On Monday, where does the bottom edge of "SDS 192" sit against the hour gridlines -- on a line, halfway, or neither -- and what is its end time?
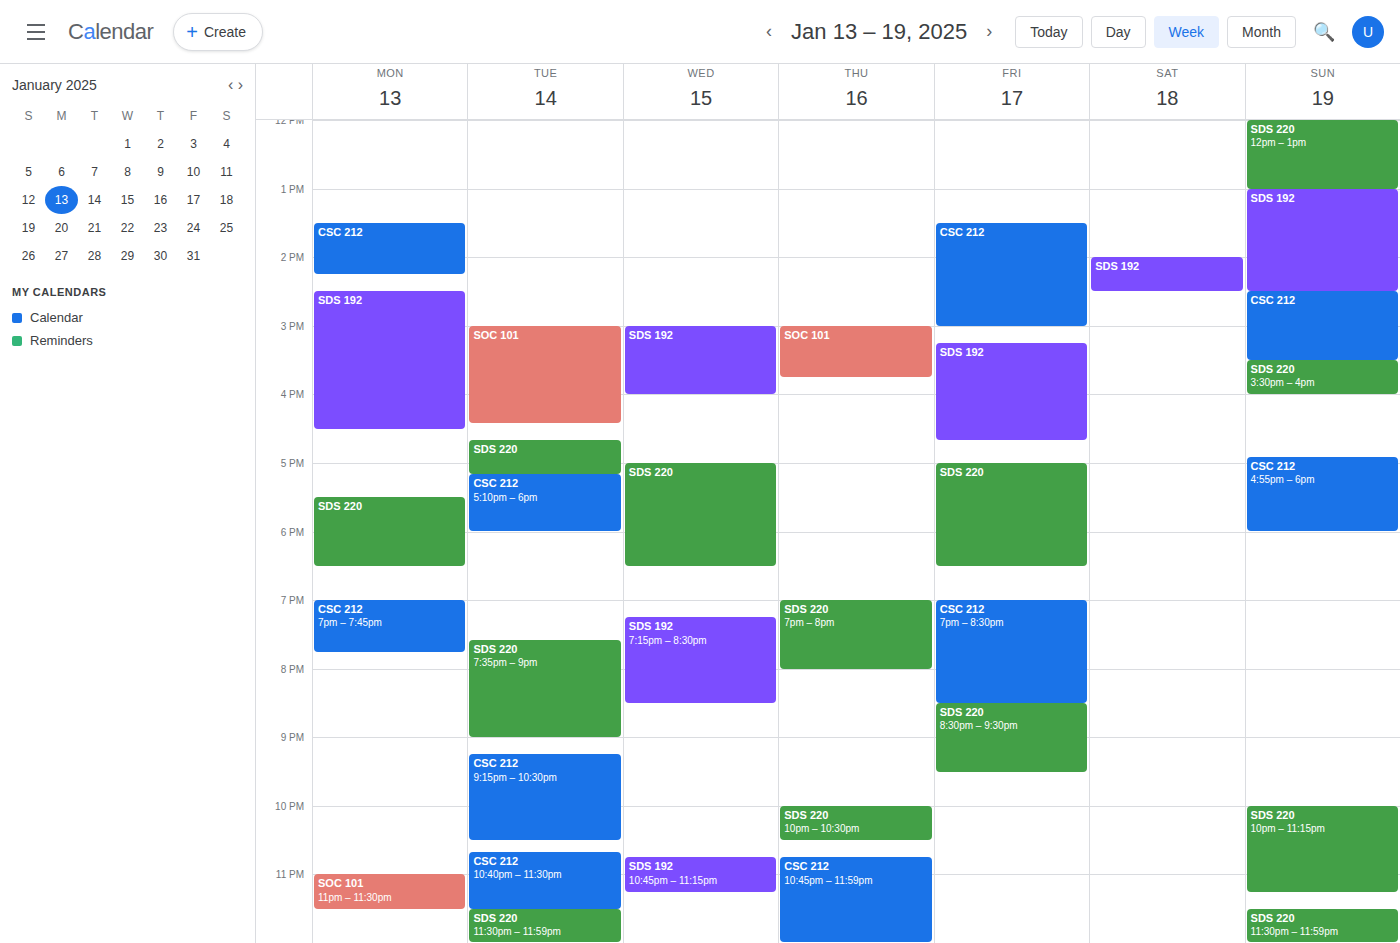
4:30 PM -- halfway between the 4 PM and 5 PM lines.